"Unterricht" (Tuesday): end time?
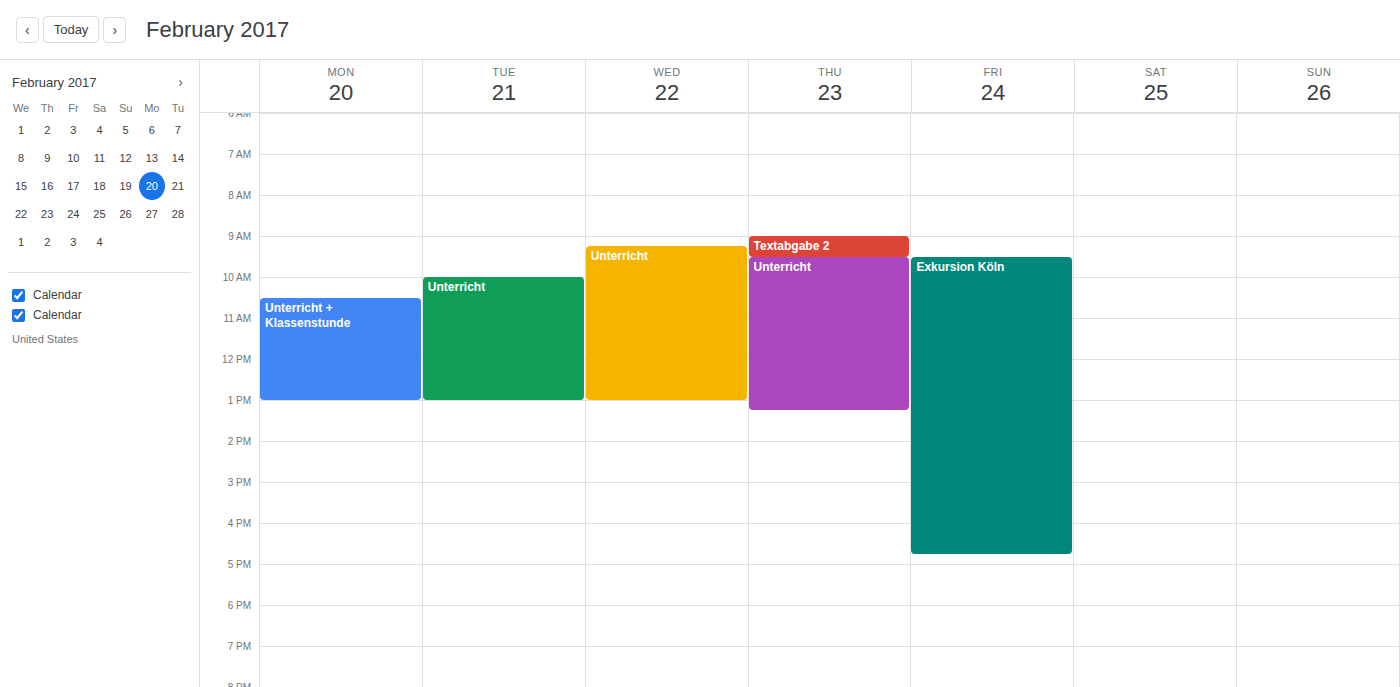
1:00 PM